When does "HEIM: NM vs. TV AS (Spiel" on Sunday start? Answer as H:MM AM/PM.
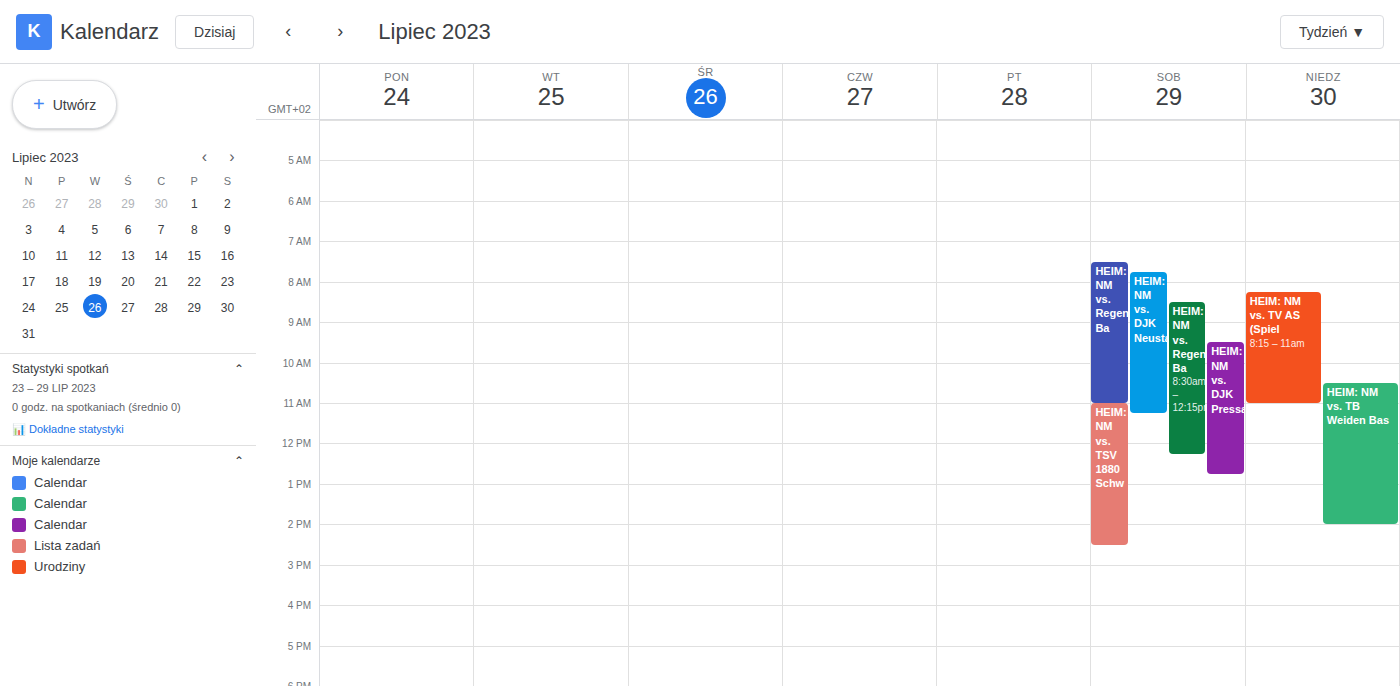
8:15 AM